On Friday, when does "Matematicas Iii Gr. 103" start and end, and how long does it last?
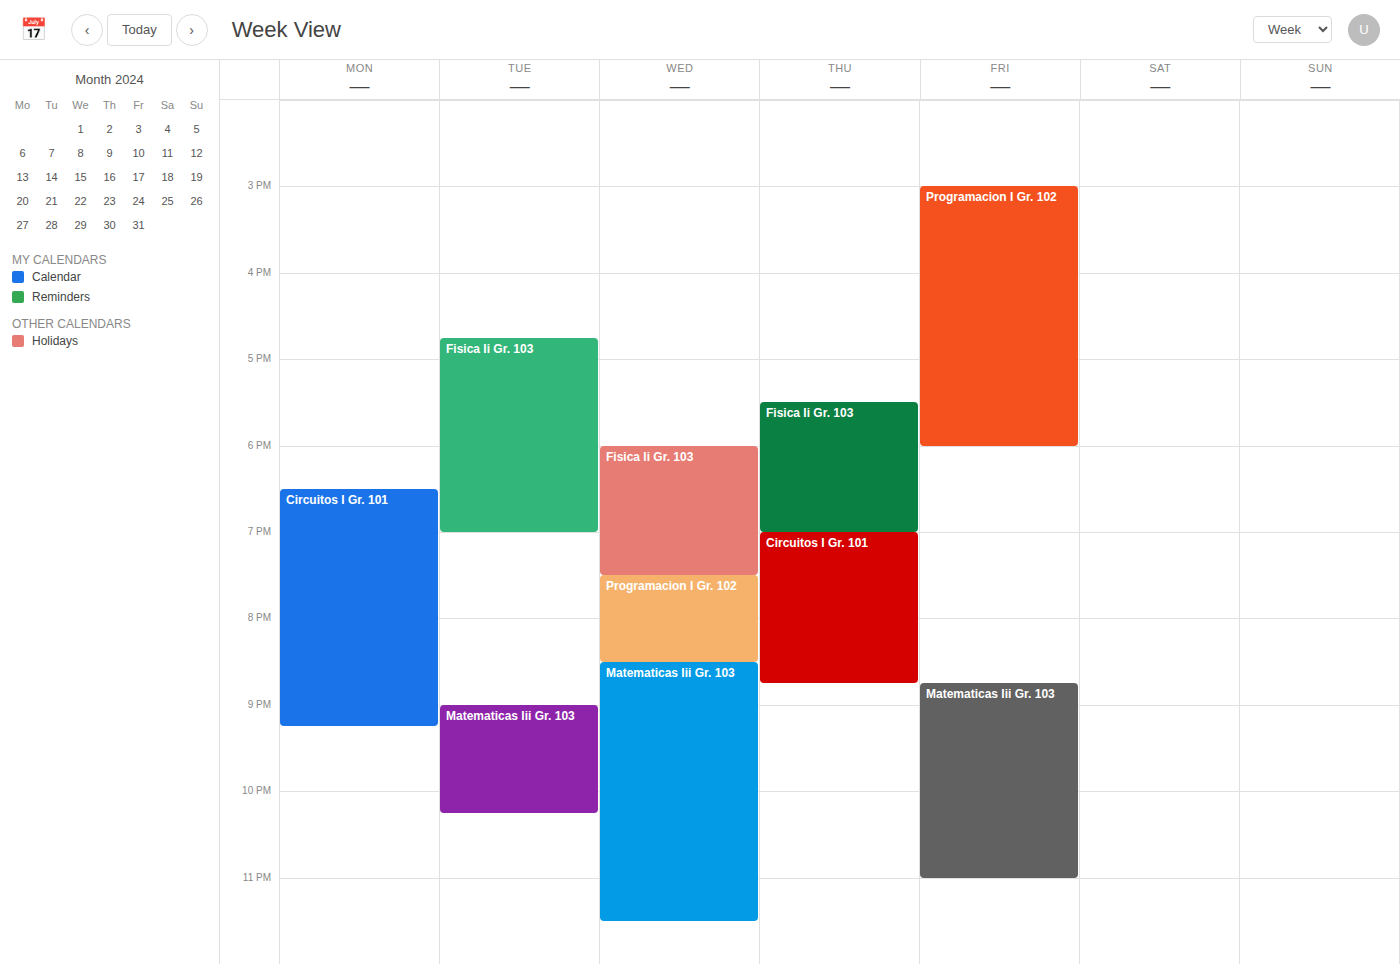
8:45 PM to 11:00 PM, 2 hours 15 minutes